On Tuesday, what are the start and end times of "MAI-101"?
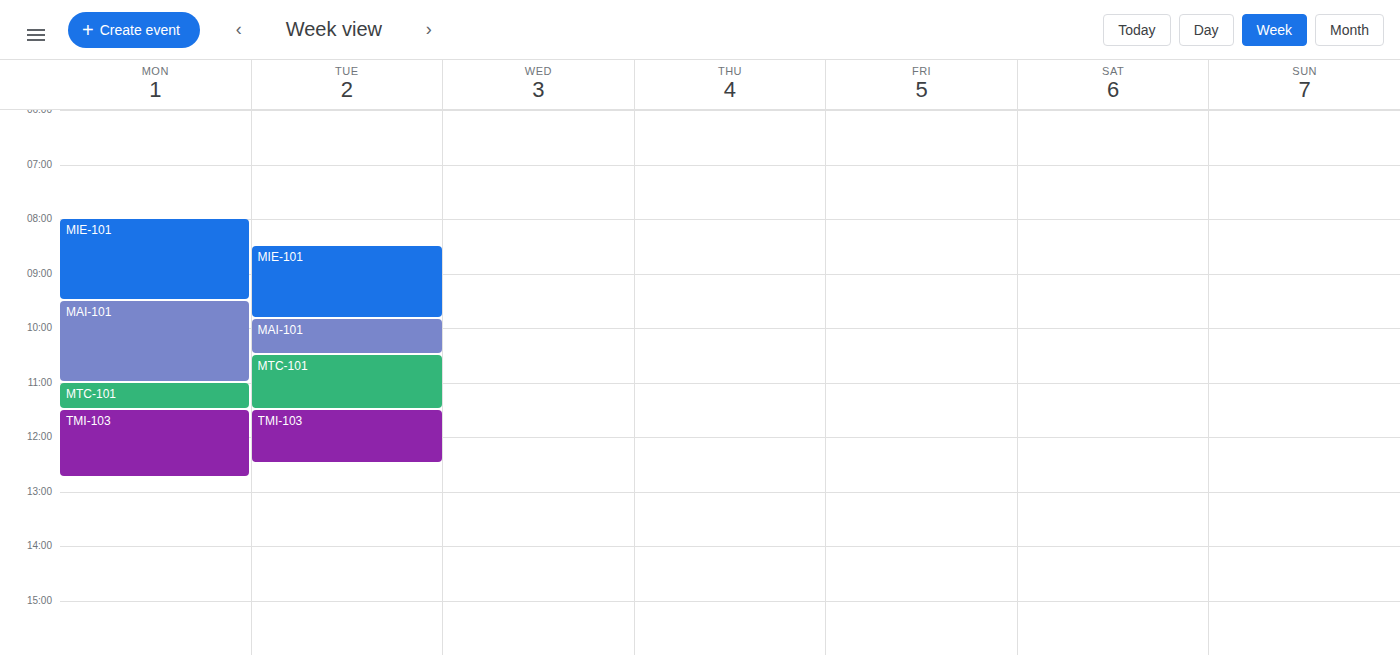
9:50 AM to 10:30 AM